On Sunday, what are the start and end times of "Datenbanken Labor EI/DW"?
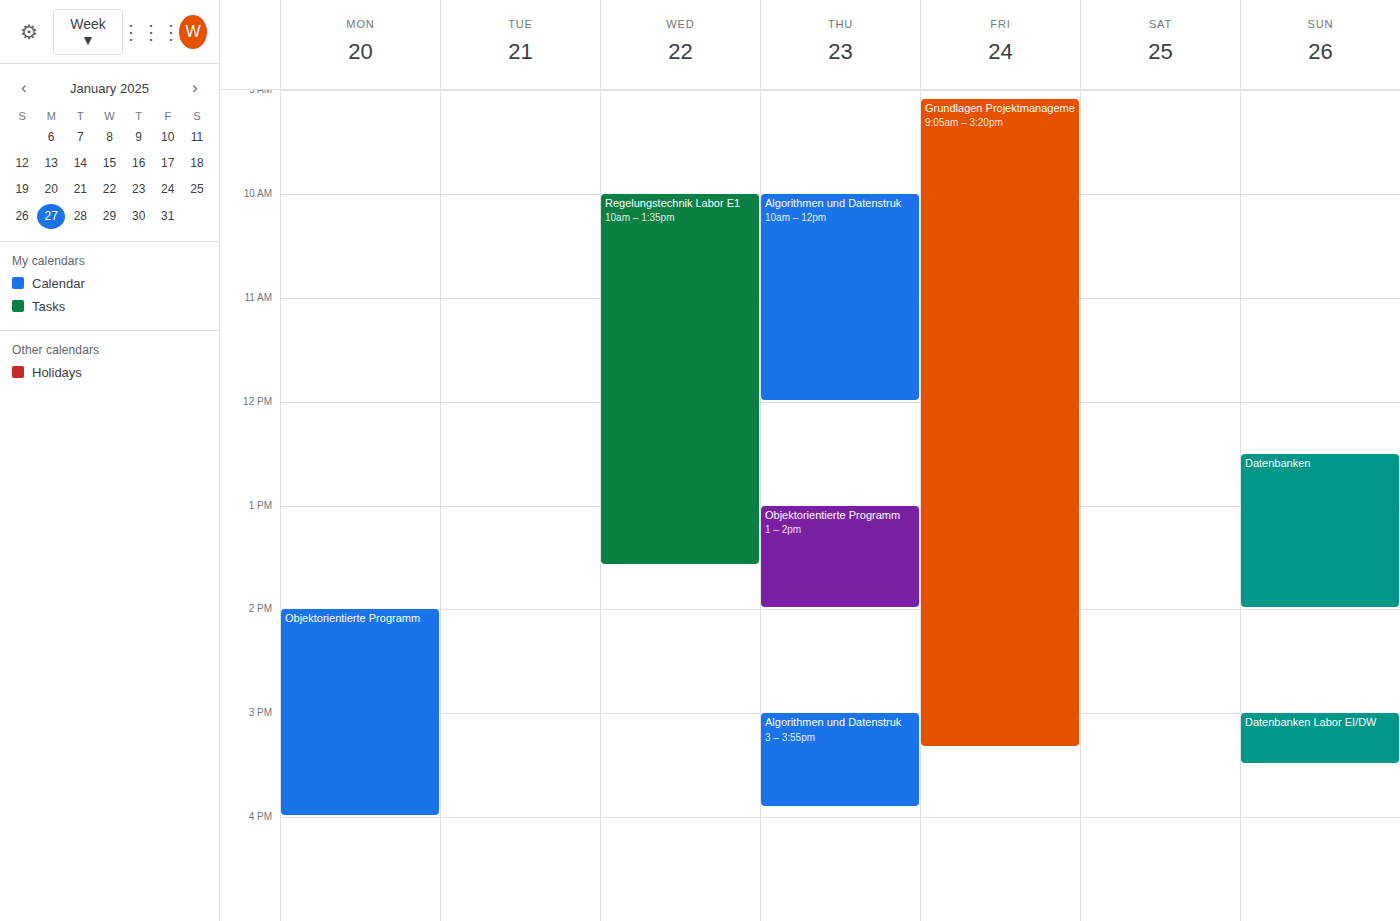
3:00 PM to 3:30 PM